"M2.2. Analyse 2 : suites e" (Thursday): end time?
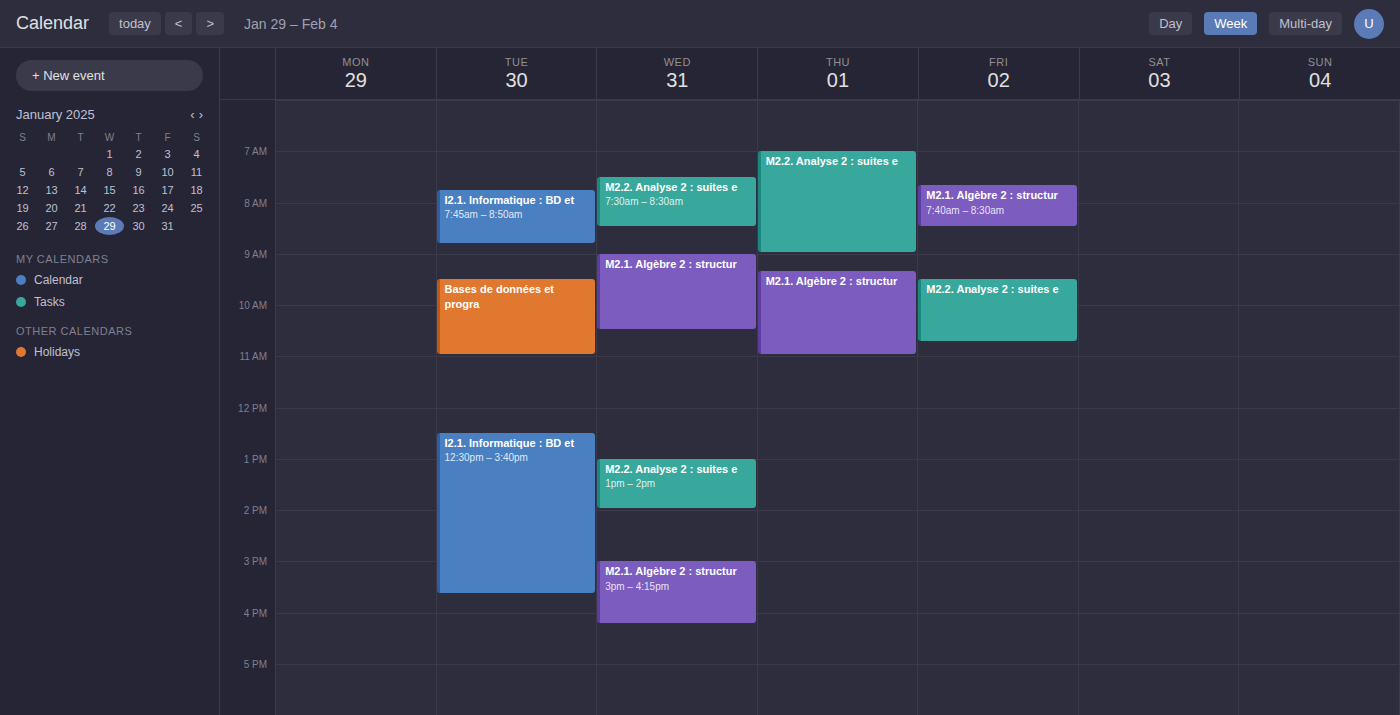
9:00 AM